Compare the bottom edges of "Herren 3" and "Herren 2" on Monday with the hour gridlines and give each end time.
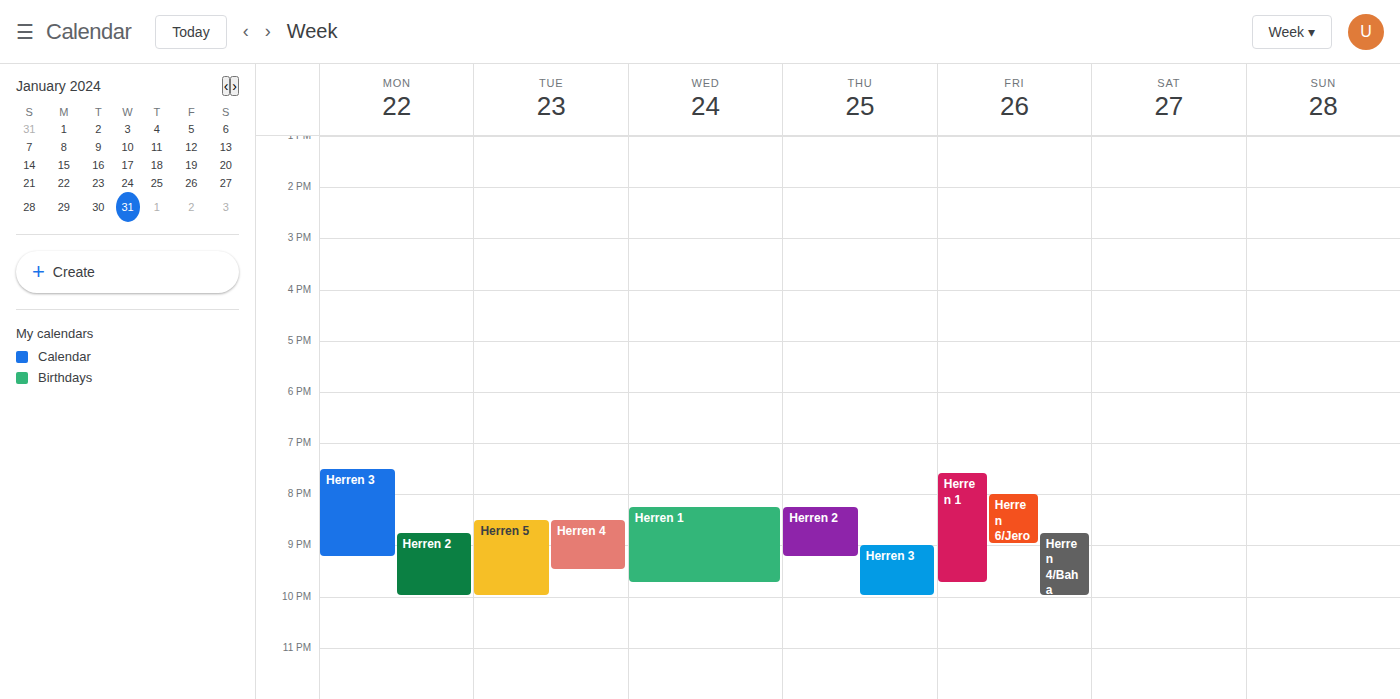
"Herren 3": 9:15 PM, neither: a quarter of the way from the 9 PM line to the 10 PM line. "Herren 2": 10:00 PM, exactly on the 10 PM line.